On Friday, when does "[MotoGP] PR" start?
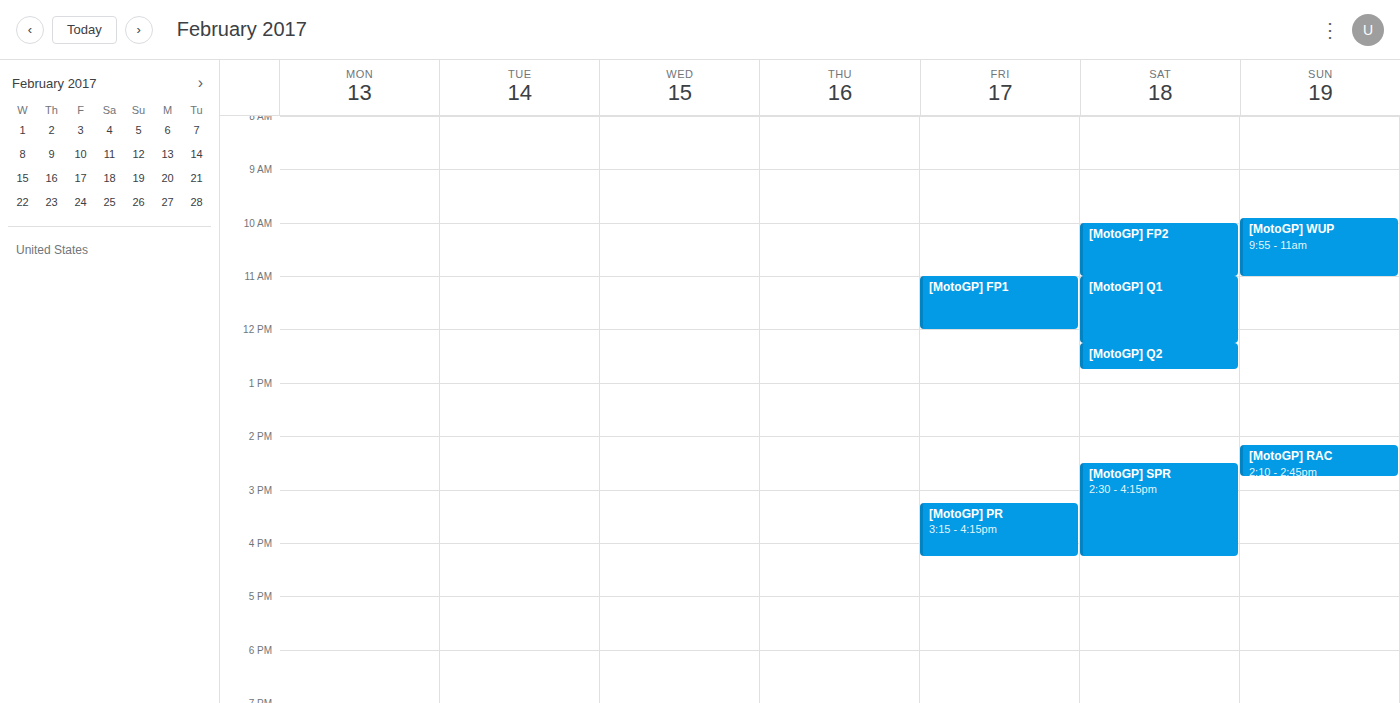
3:15 PM